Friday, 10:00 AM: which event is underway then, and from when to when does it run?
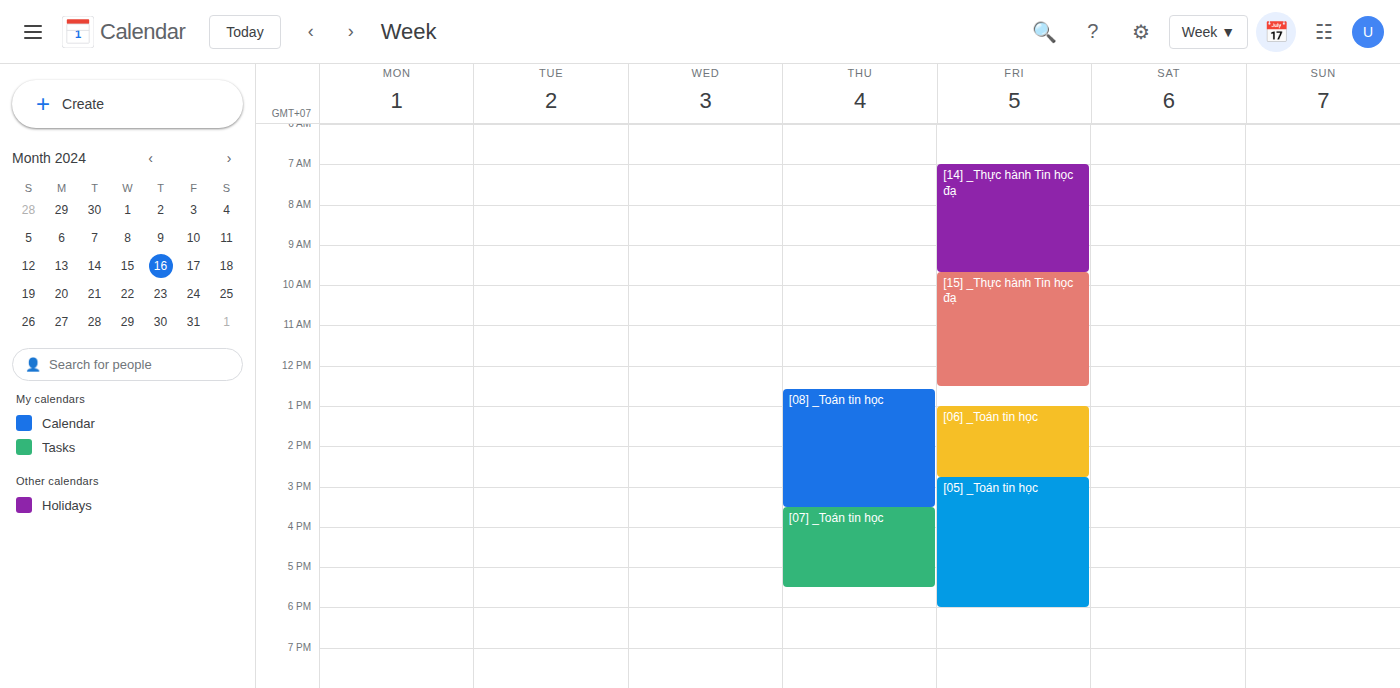
"[15] _Thực hành Tin học đạ", 9:40 AM to 12:30 PM